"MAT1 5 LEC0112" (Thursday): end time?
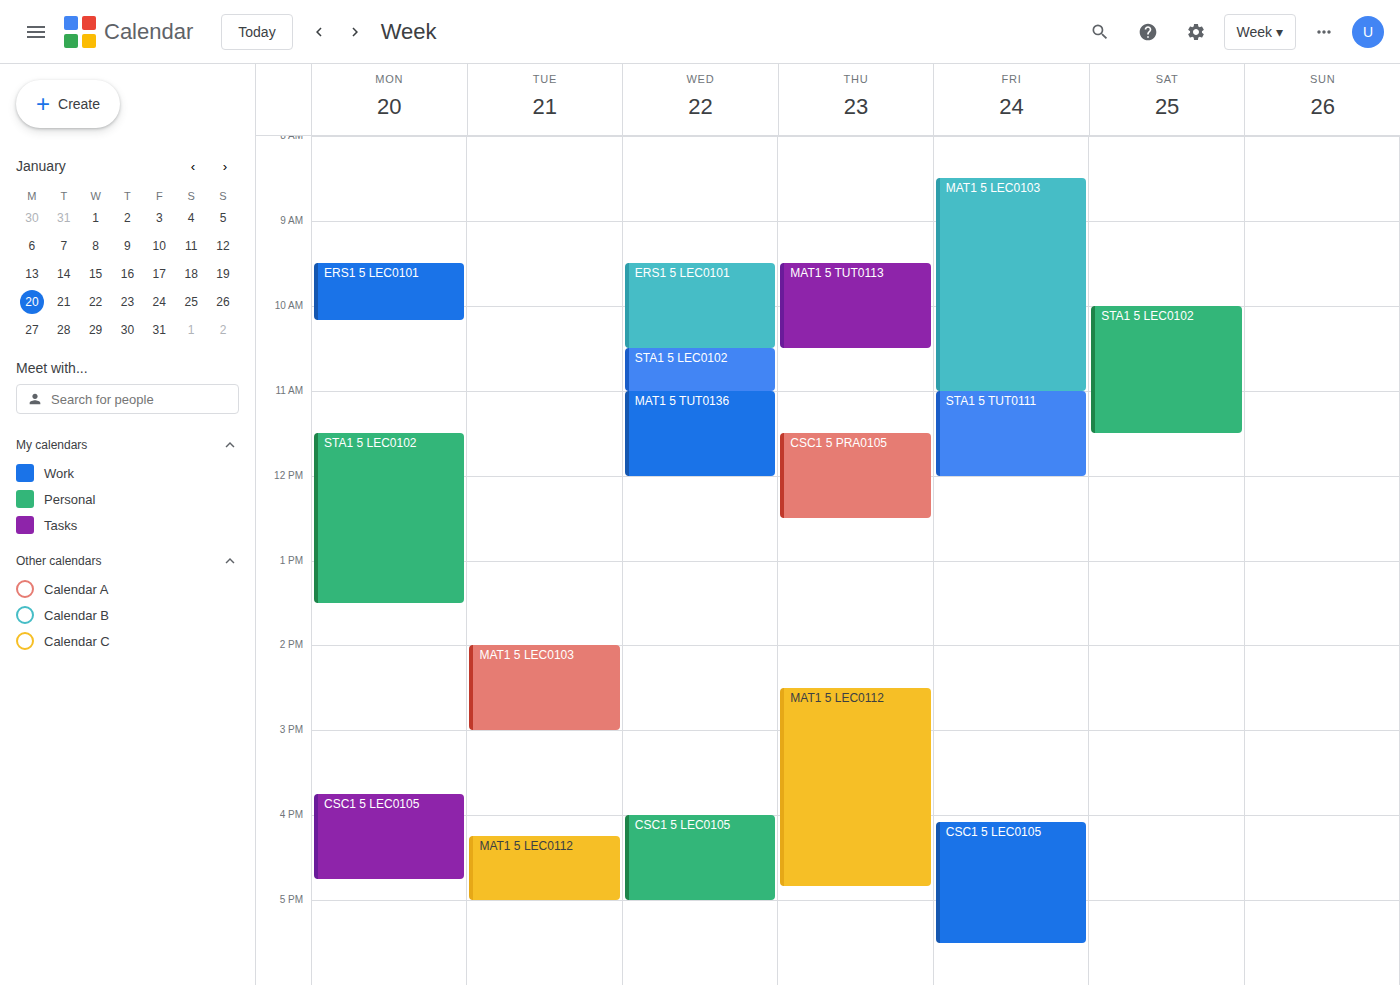
4:50 PM